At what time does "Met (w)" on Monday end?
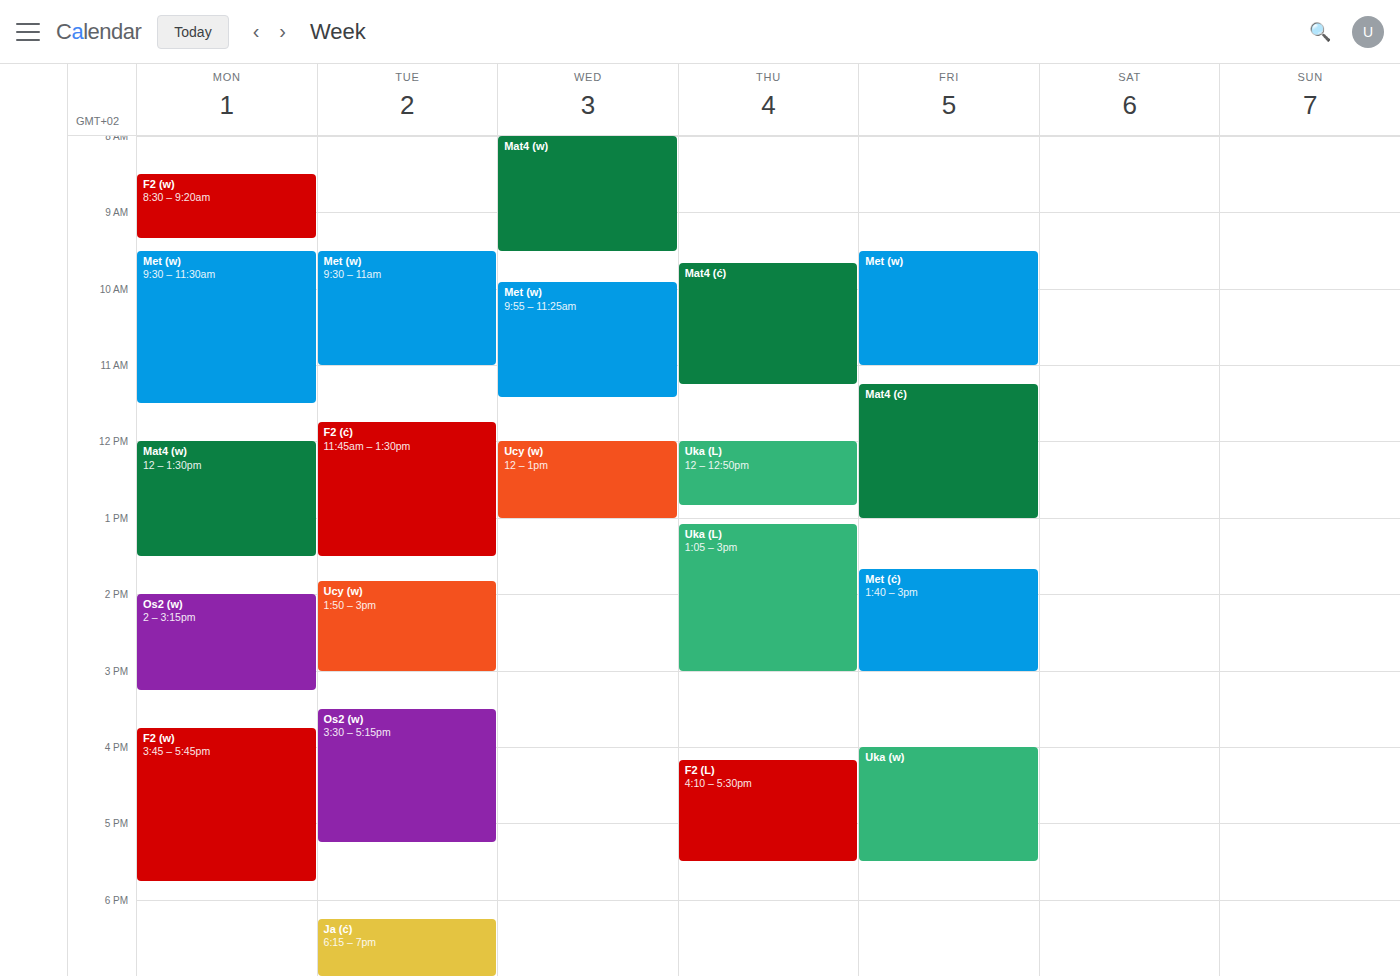
11:30 AM